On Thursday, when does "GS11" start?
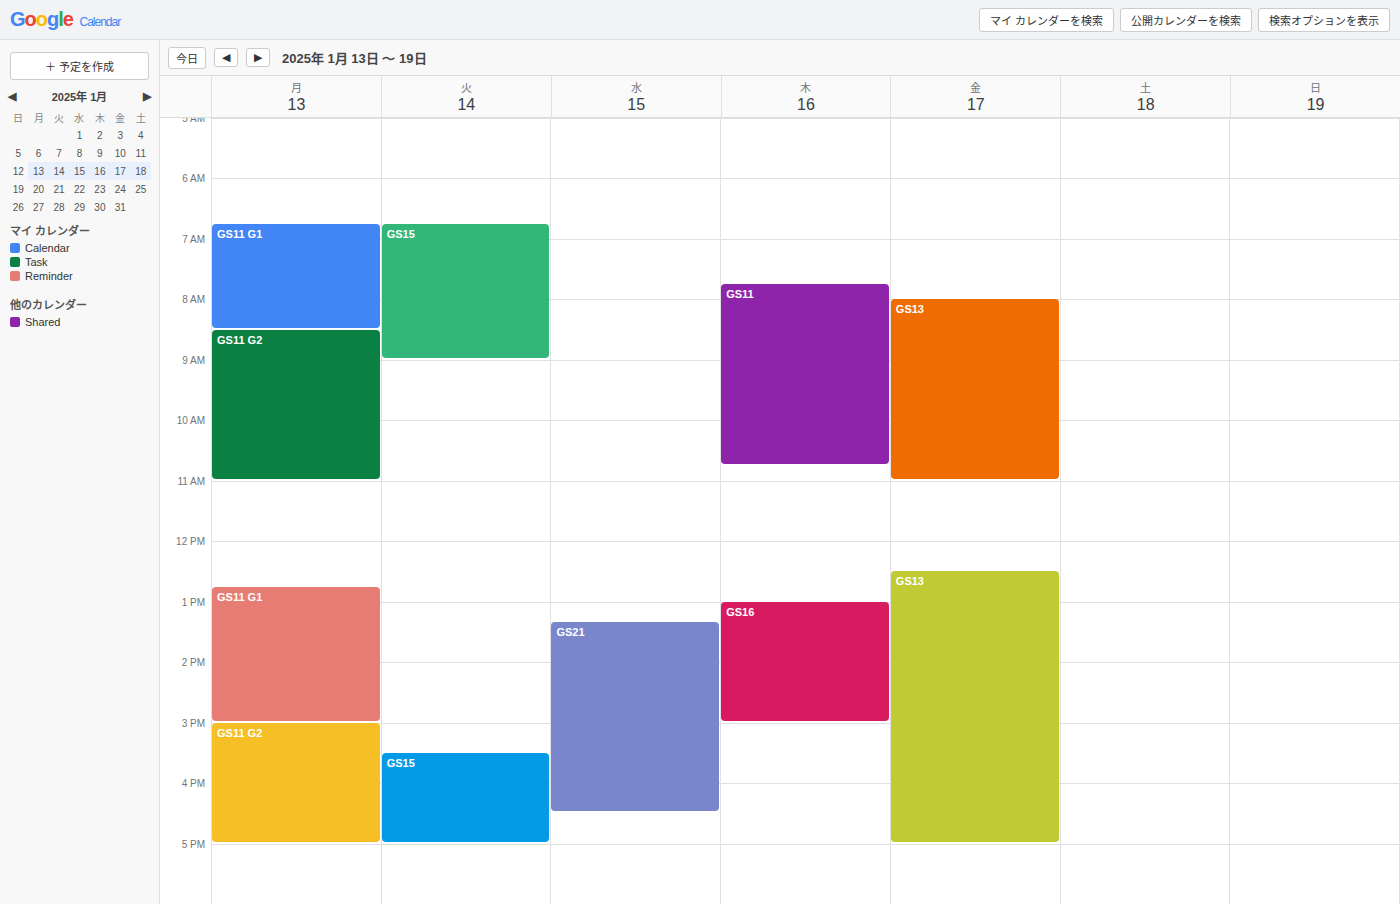
7:45 AM